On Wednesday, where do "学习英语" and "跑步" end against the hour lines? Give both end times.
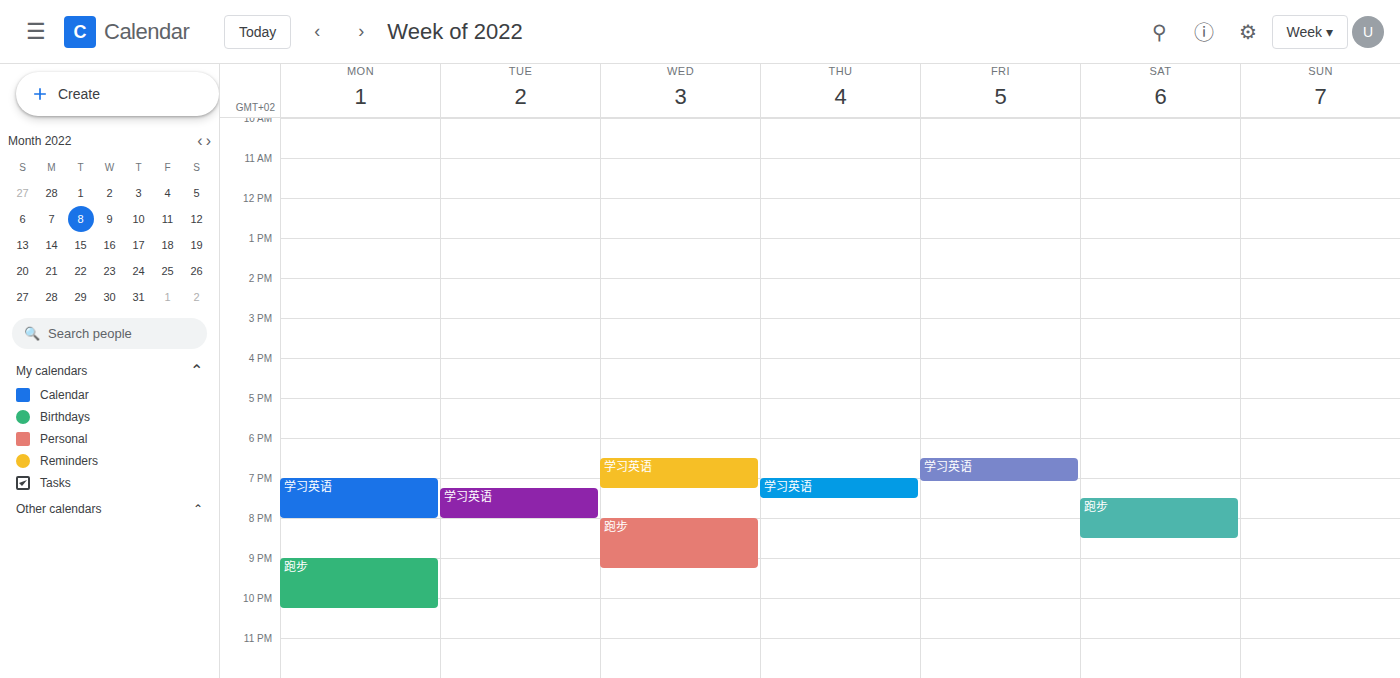
"学习英语": 19:15, neither: a quarter of the way from the 19:00 line to the 20:00 line. "跑步": 21:15, neither: a quarter of the way from the 21:00 line to the 22:00 line.